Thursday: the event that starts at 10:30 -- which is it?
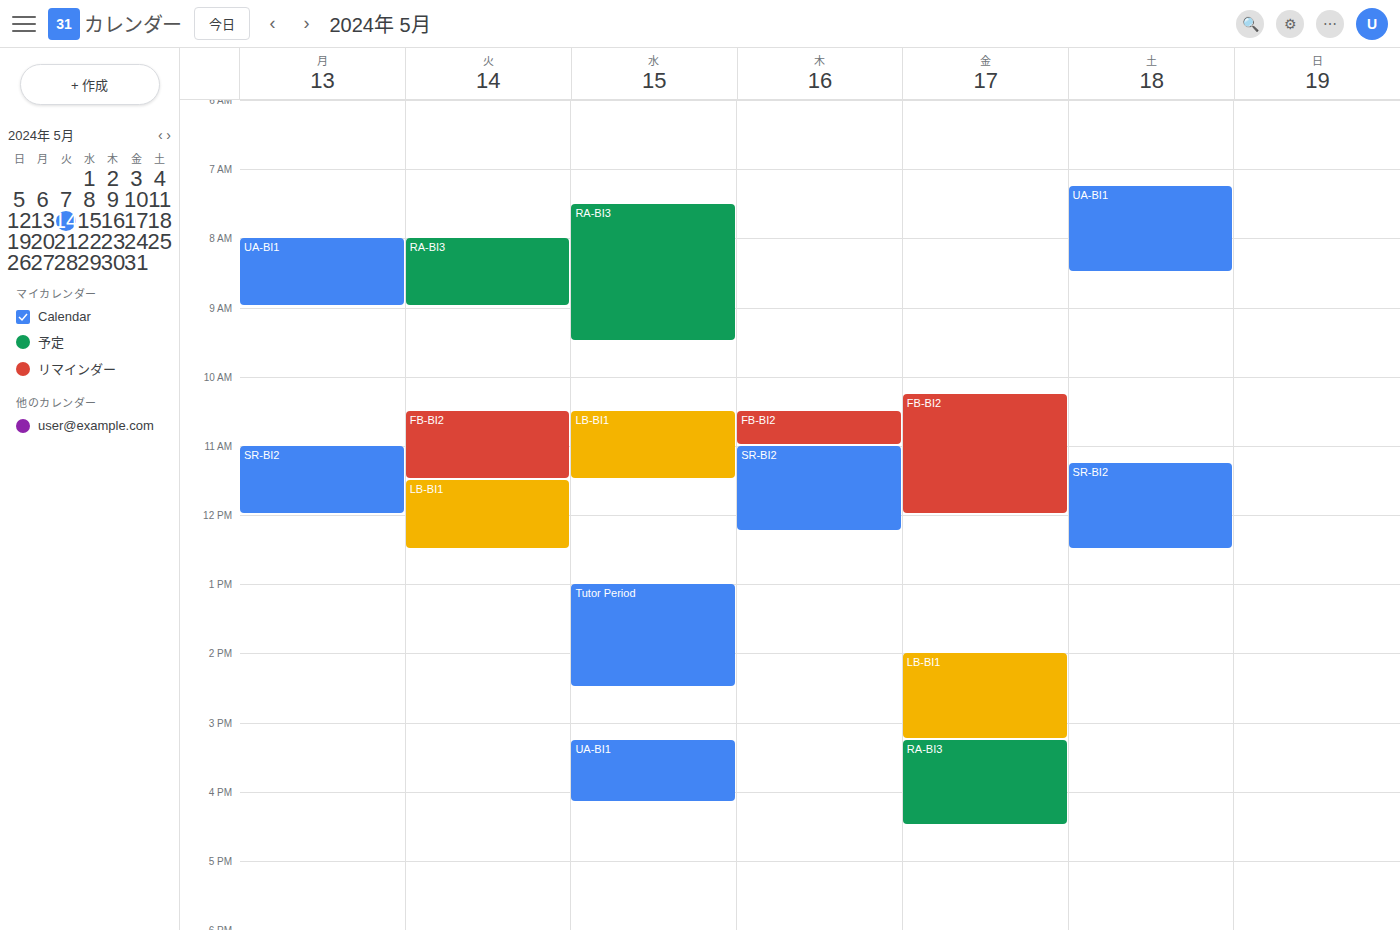
"FB-BI2"